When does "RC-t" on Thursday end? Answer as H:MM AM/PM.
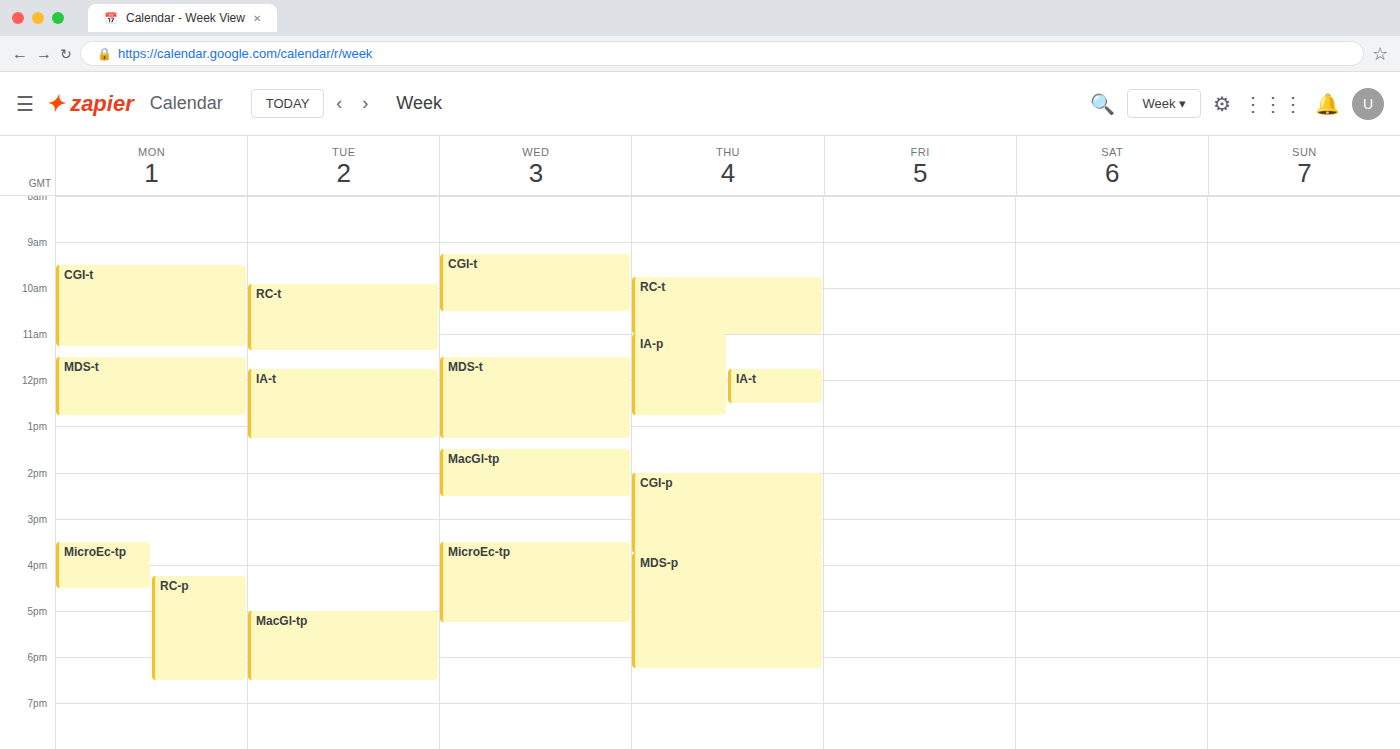
11:00 AM